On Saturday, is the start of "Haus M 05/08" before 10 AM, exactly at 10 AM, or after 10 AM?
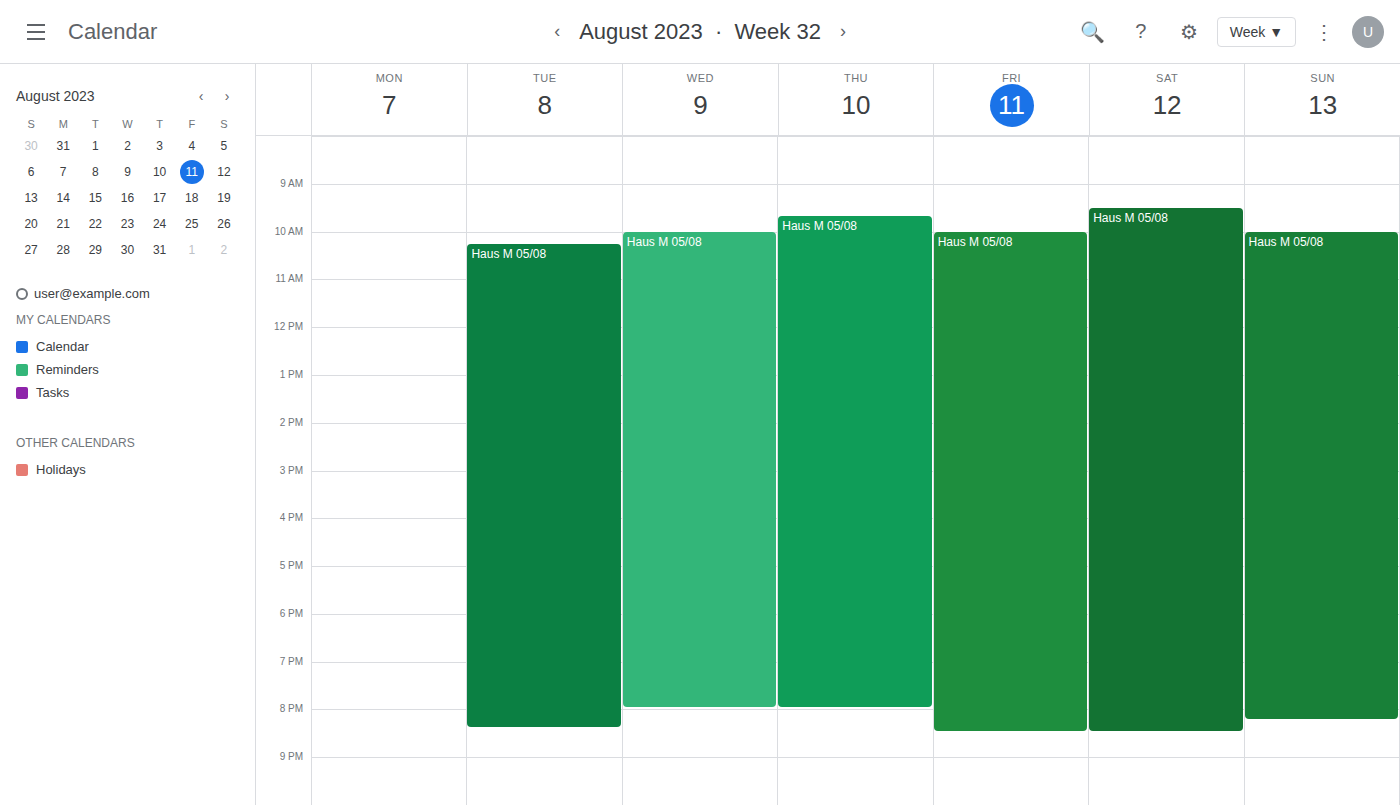
9:30 AM -- before 10 AM, 30 minutes above the 10 AM line.